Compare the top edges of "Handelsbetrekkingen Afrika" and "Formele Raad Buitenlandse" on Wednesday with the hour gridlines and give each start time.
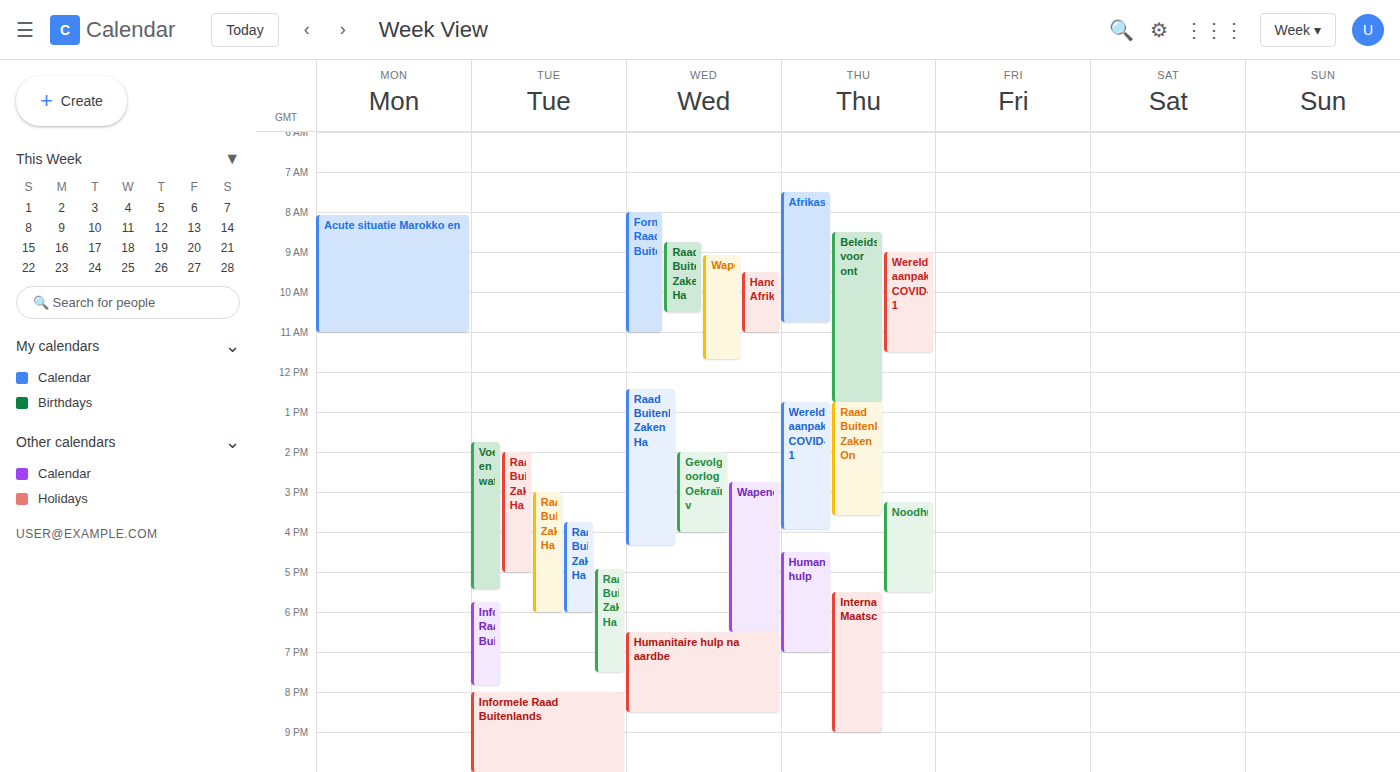
"Handelsbetrekkingen Afrika": 9:30 AM, halfway between the 9 AM and 10 AM lines. "Formele Raad Buitenlandse": 8:00 AM, exactly on the 8 AM line.